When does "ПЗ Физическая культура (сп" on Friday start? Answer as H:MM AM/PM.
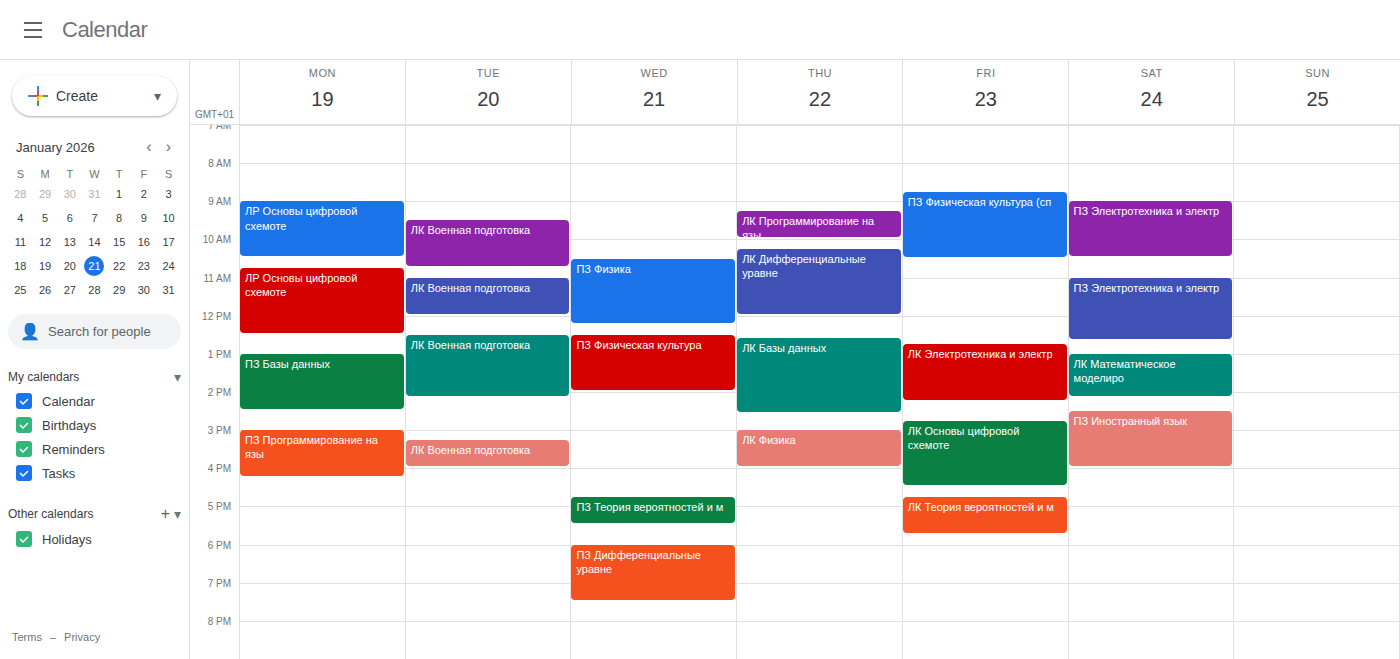
8:45 AM